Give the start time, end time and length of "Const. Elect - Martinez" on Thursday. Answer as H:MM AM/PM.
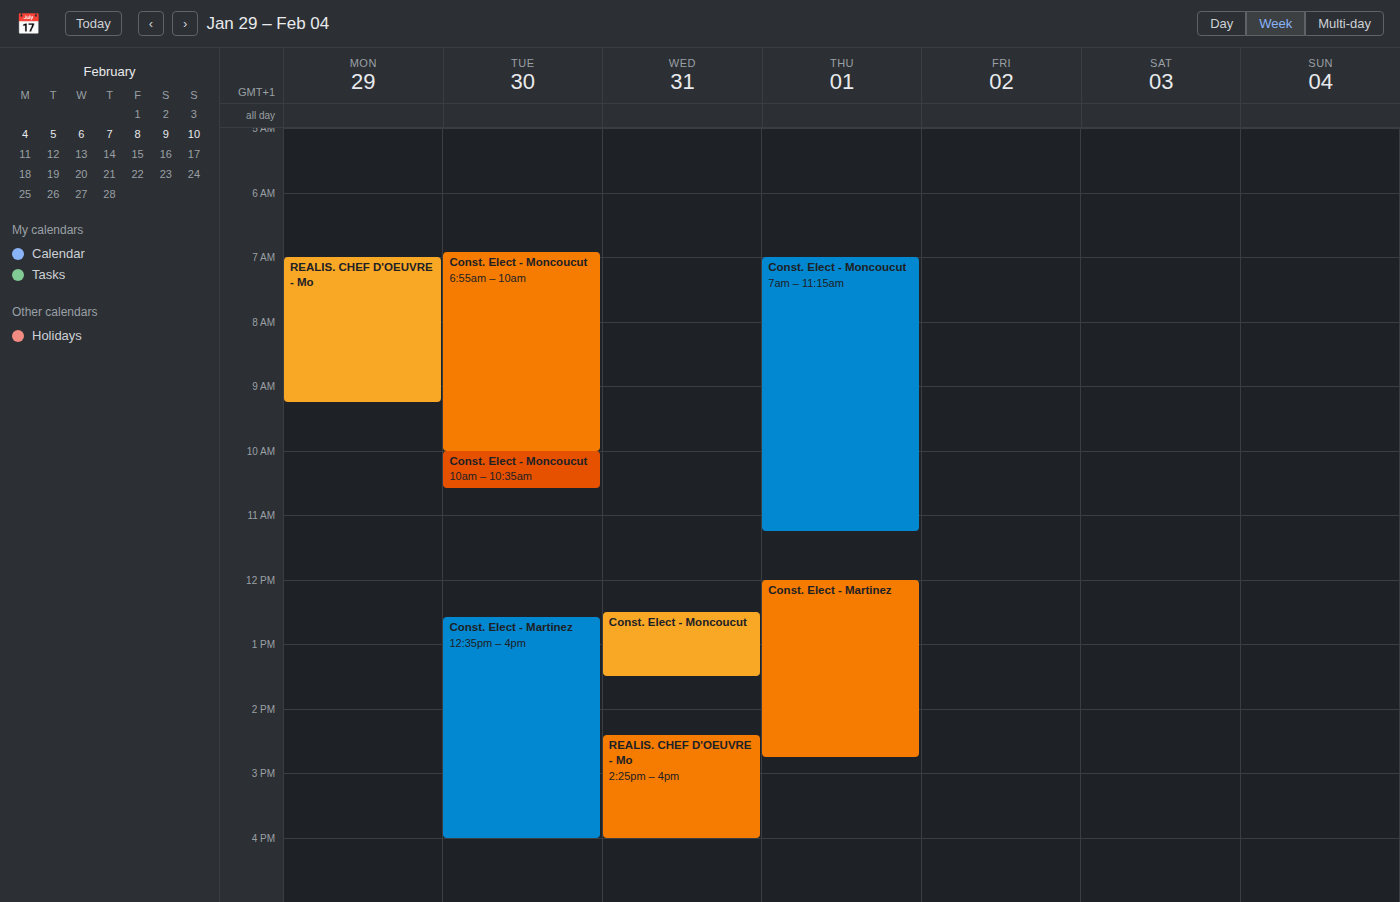
12:00 PM to 2:45 PM, 2 hours 45 minutes